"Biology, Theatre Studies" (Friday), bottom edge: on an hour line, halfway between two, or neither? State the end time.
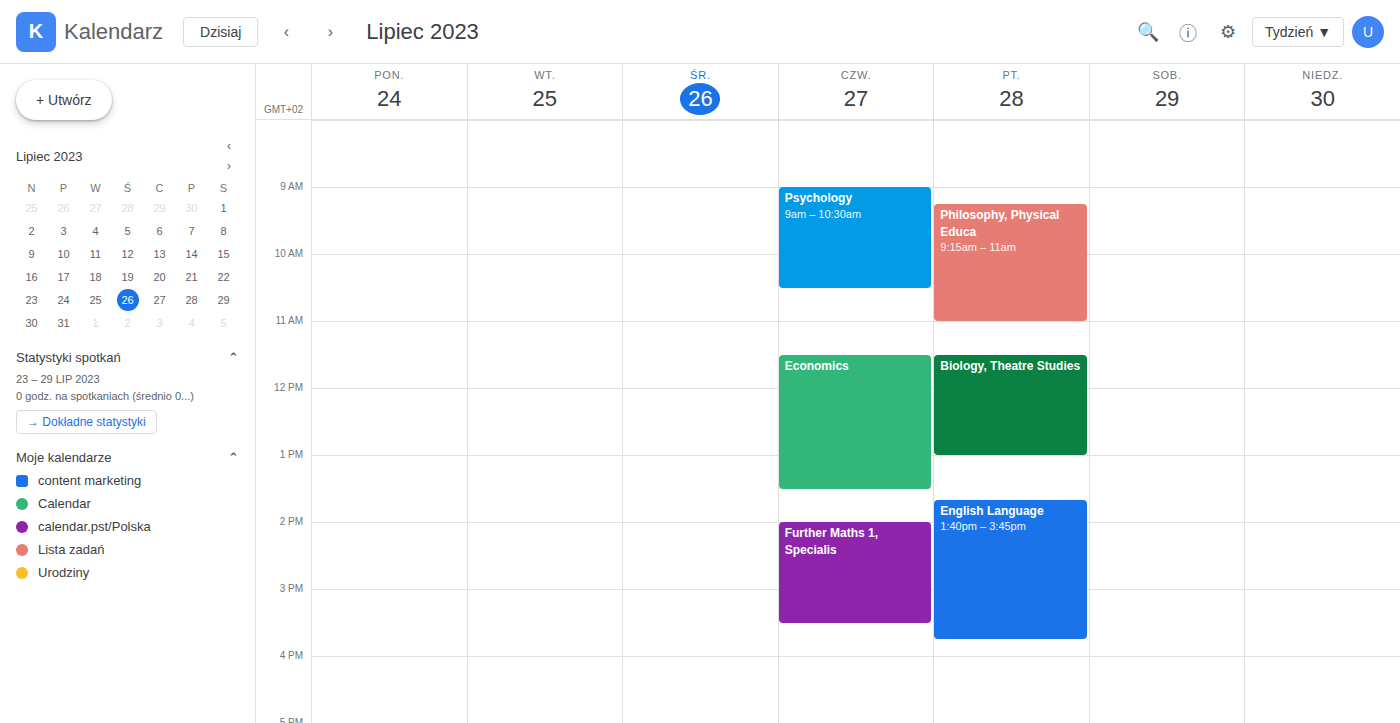
1:00 PM -- exactly on the 1 PM line.